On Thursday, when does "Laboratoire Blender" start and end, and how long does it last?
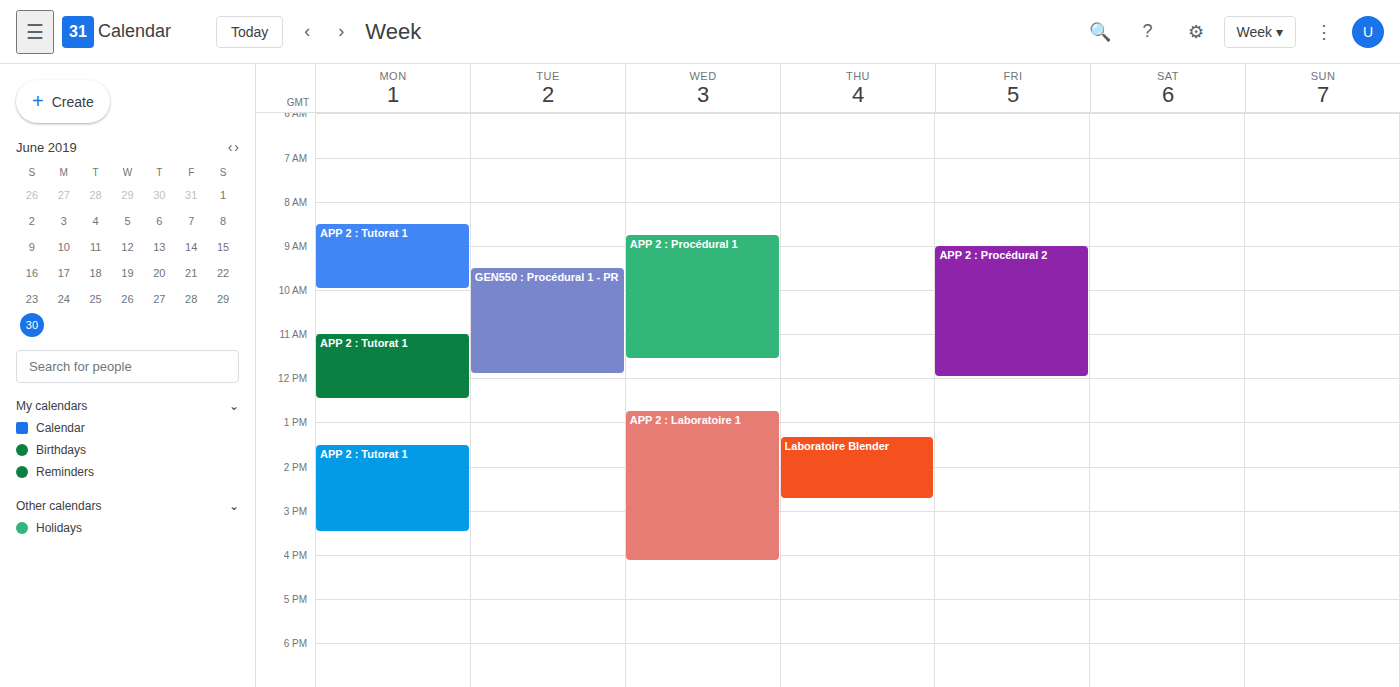
1:20 PM to 2:45 PM, 1 hour 25 minutes